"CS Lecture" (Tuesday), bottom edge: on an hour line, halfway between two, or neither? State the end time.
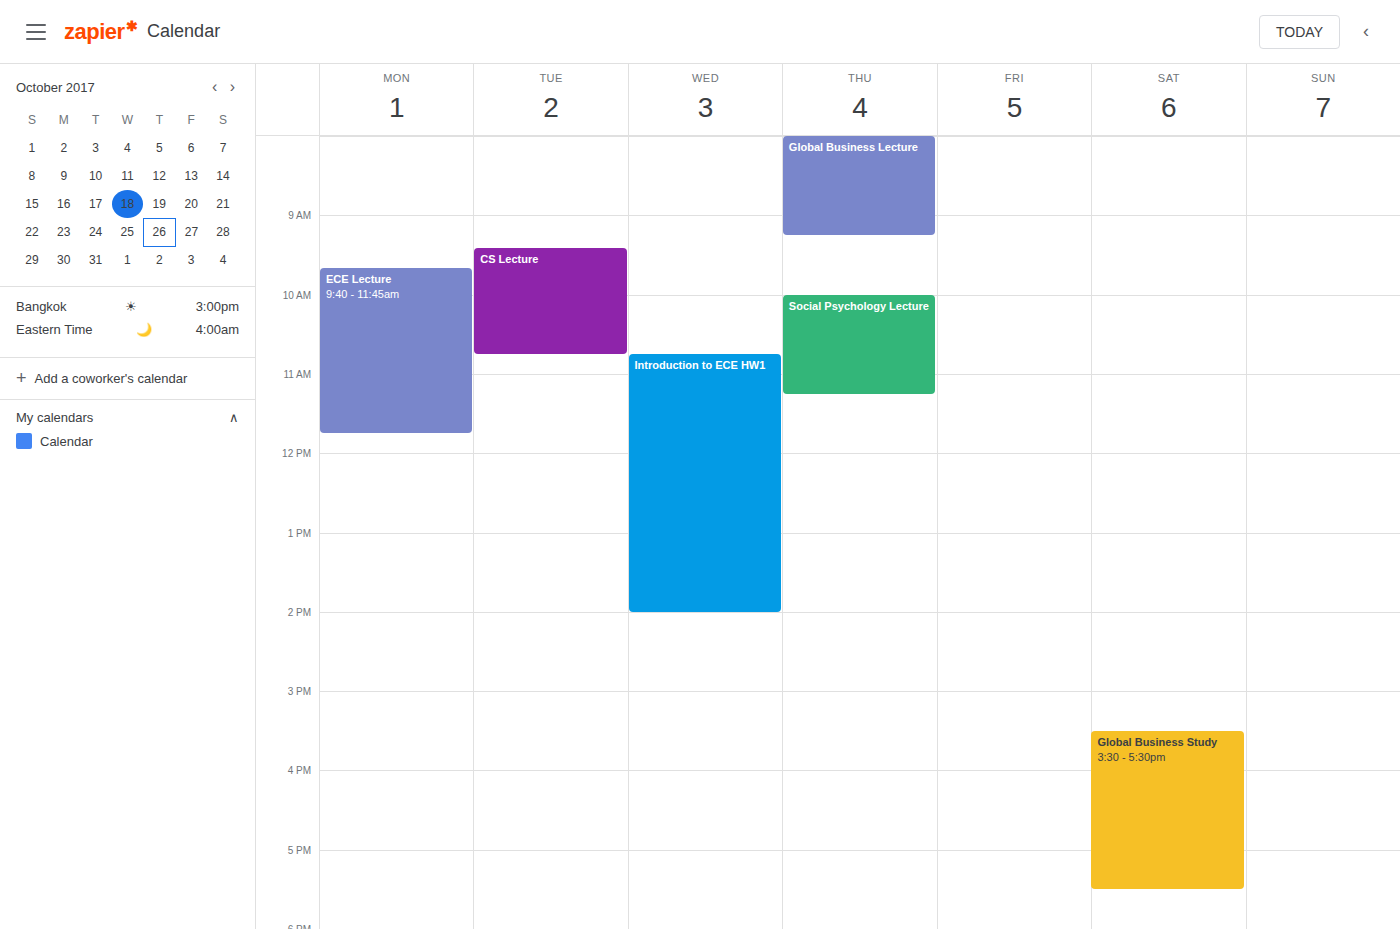
10:45 AM -- neither: three quarters of the way from the 10 AM line to the 11 AM line.